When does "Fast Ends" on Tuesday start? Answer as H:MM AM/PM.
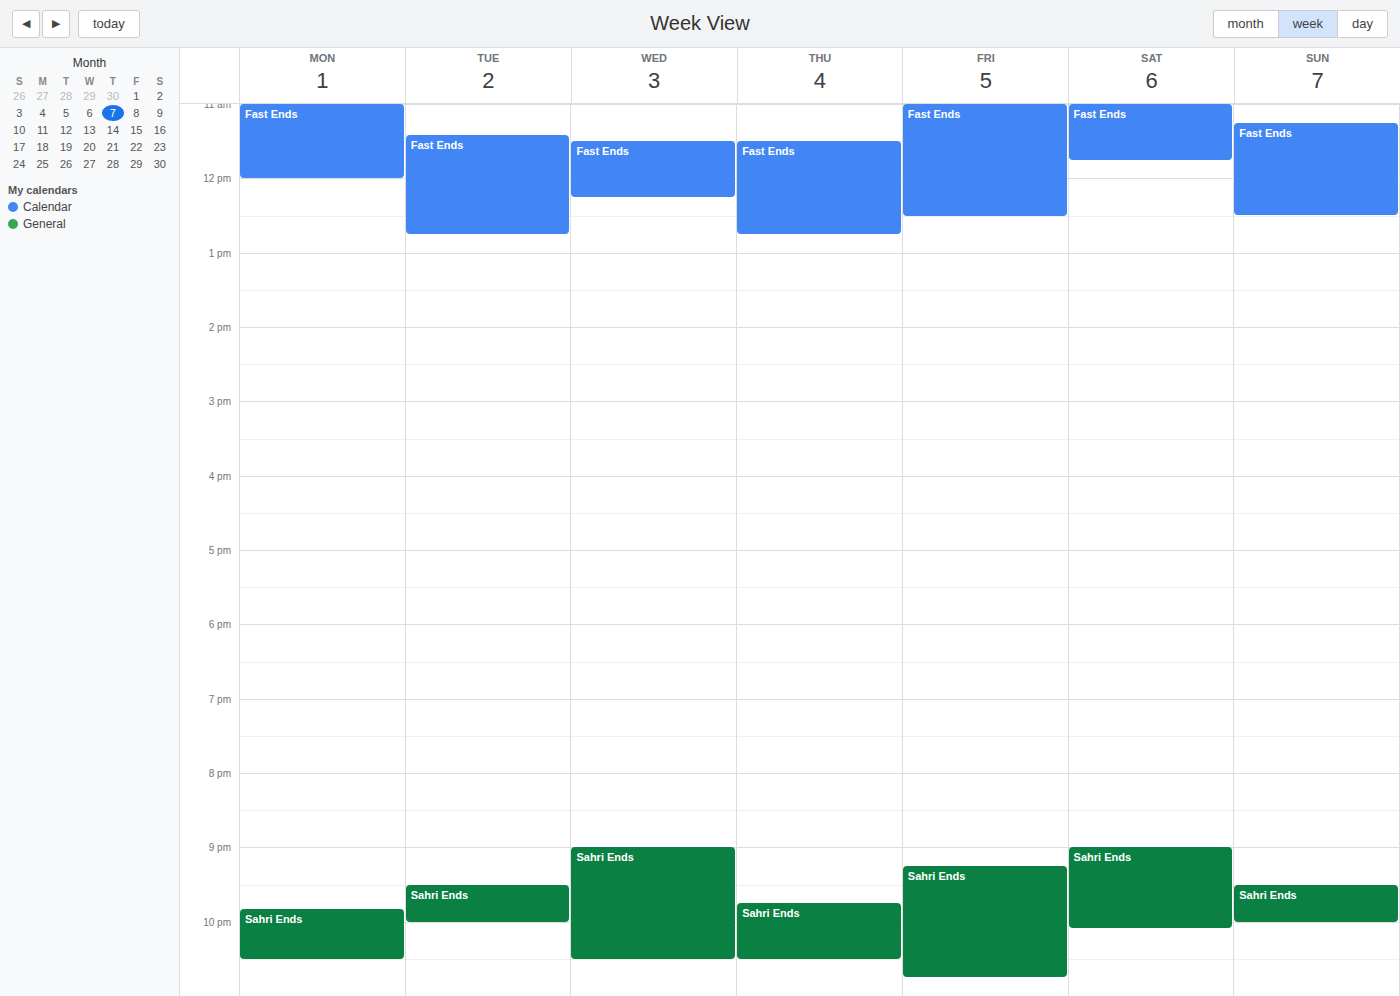
11:25 AM